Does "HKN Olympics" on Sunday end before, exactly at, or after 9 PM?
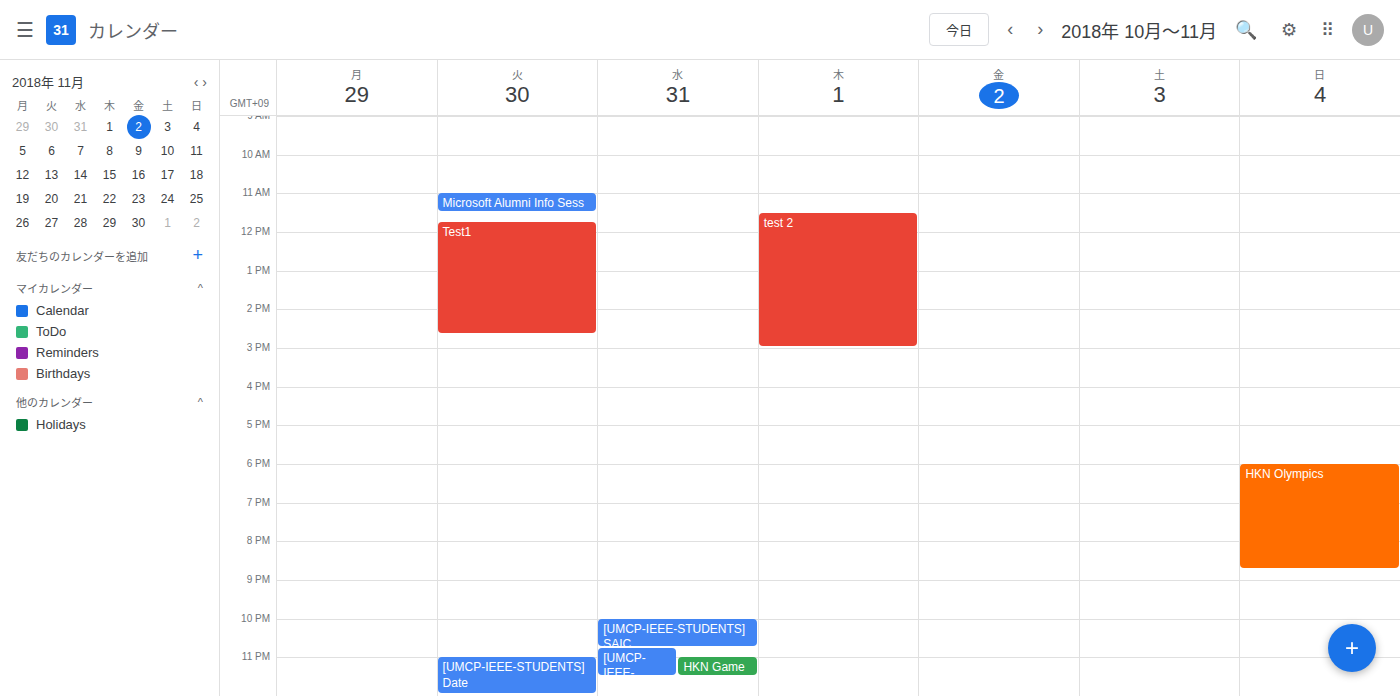
8:45 PM -- before 9 PM, 15 minutes above the 9 PM line.